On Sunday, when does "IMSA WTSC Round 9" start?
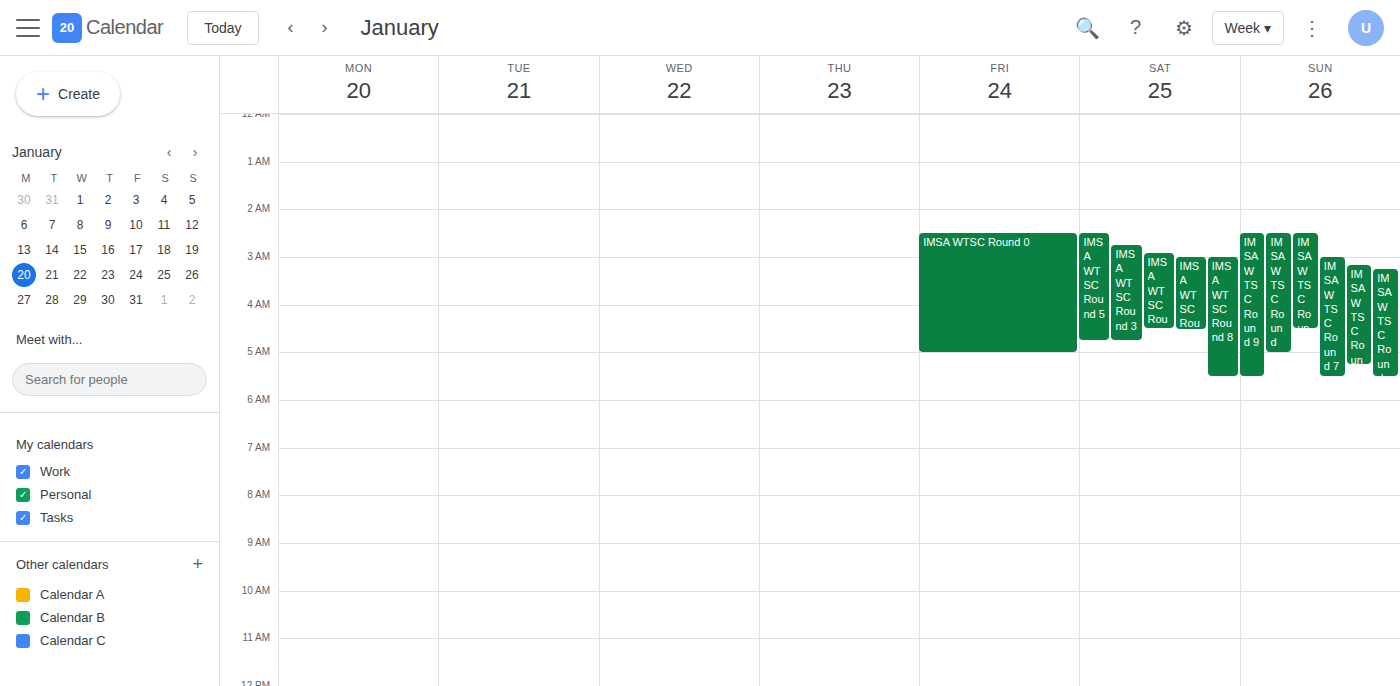
02:30